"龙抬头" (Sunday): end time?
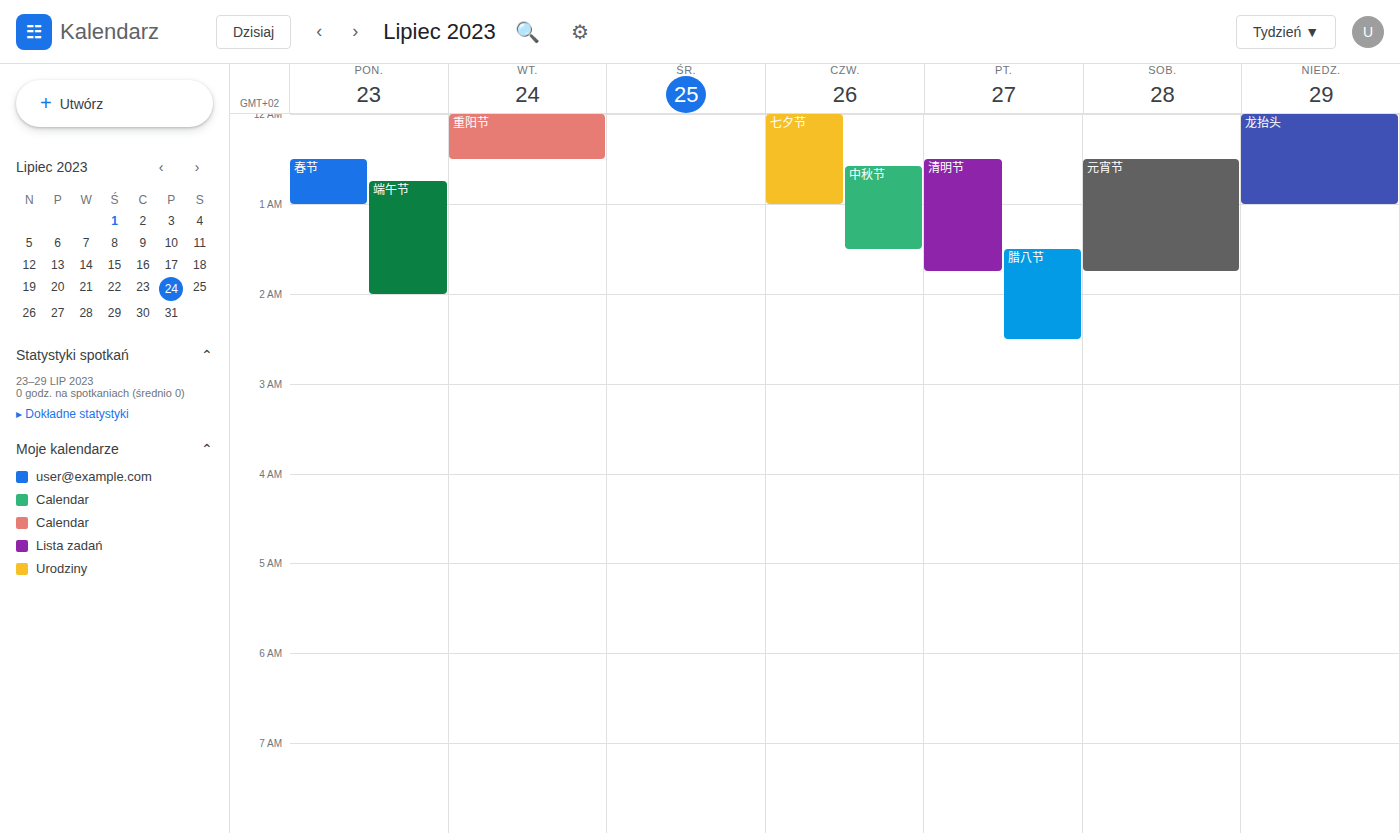
1:00 AM